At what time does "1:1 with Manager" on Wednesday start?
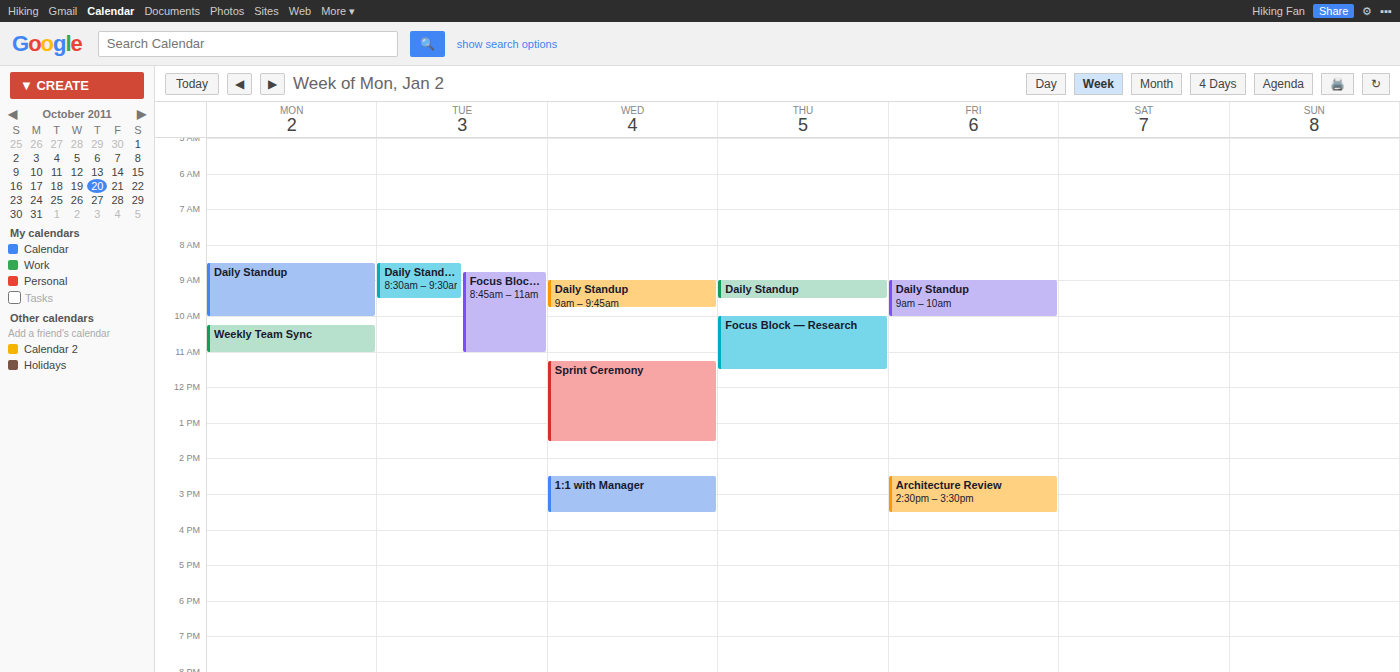
2:30 PM